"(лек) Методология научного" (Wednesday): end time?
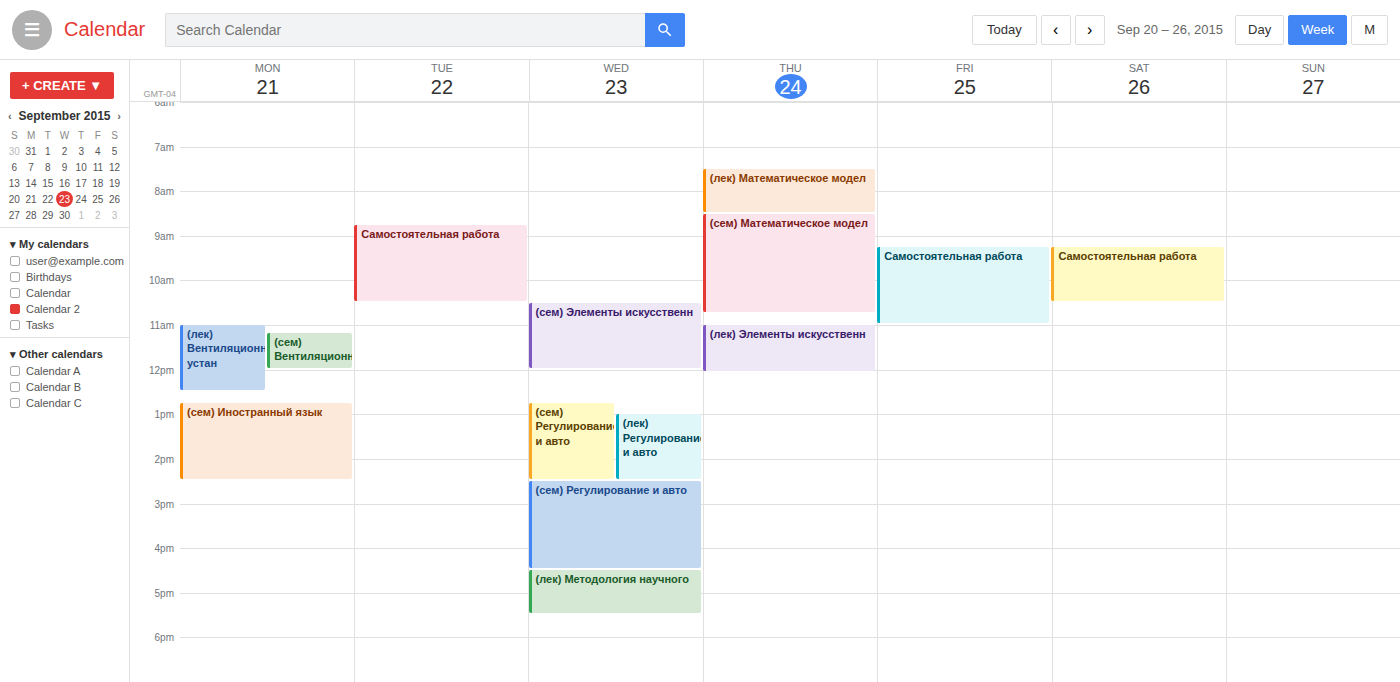
5:30 PM